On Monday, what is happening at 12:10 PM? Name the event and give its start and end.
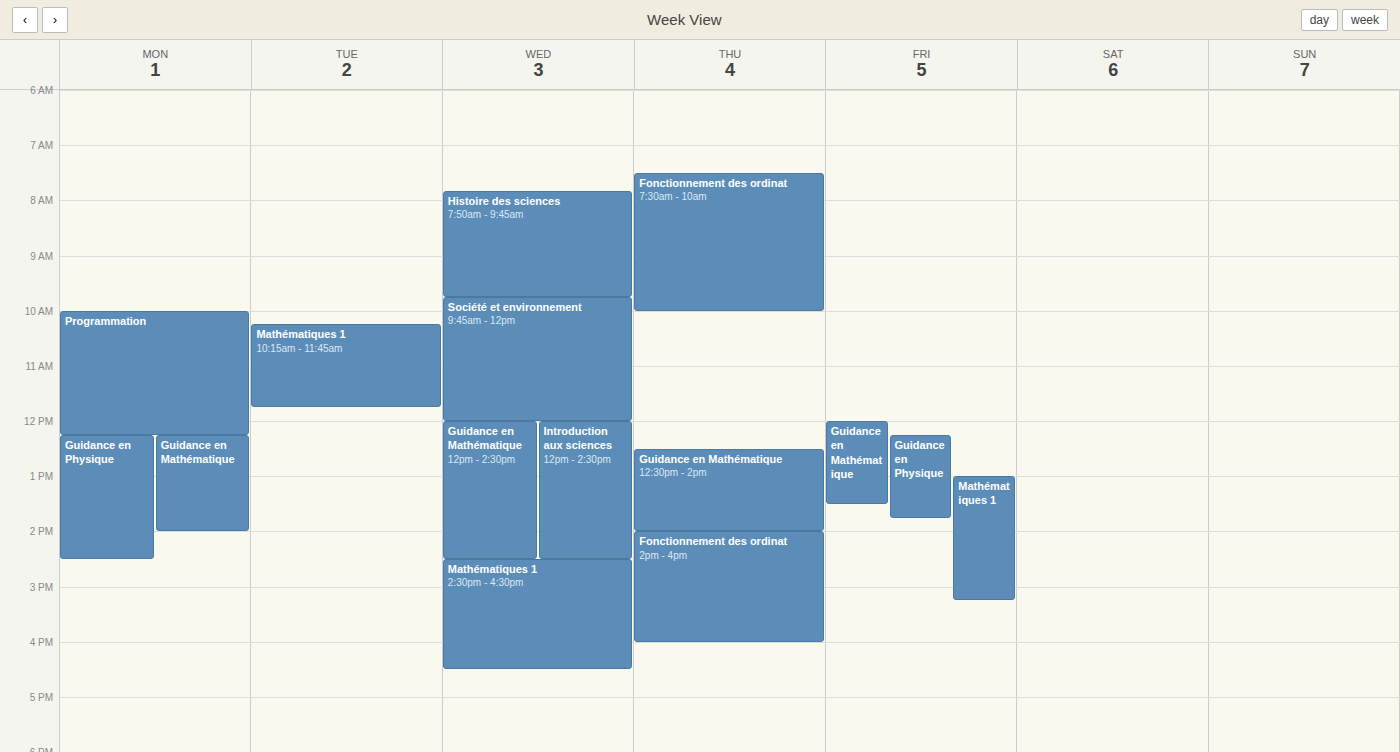
"Programmation", 10:00 AM to 12:15 PM